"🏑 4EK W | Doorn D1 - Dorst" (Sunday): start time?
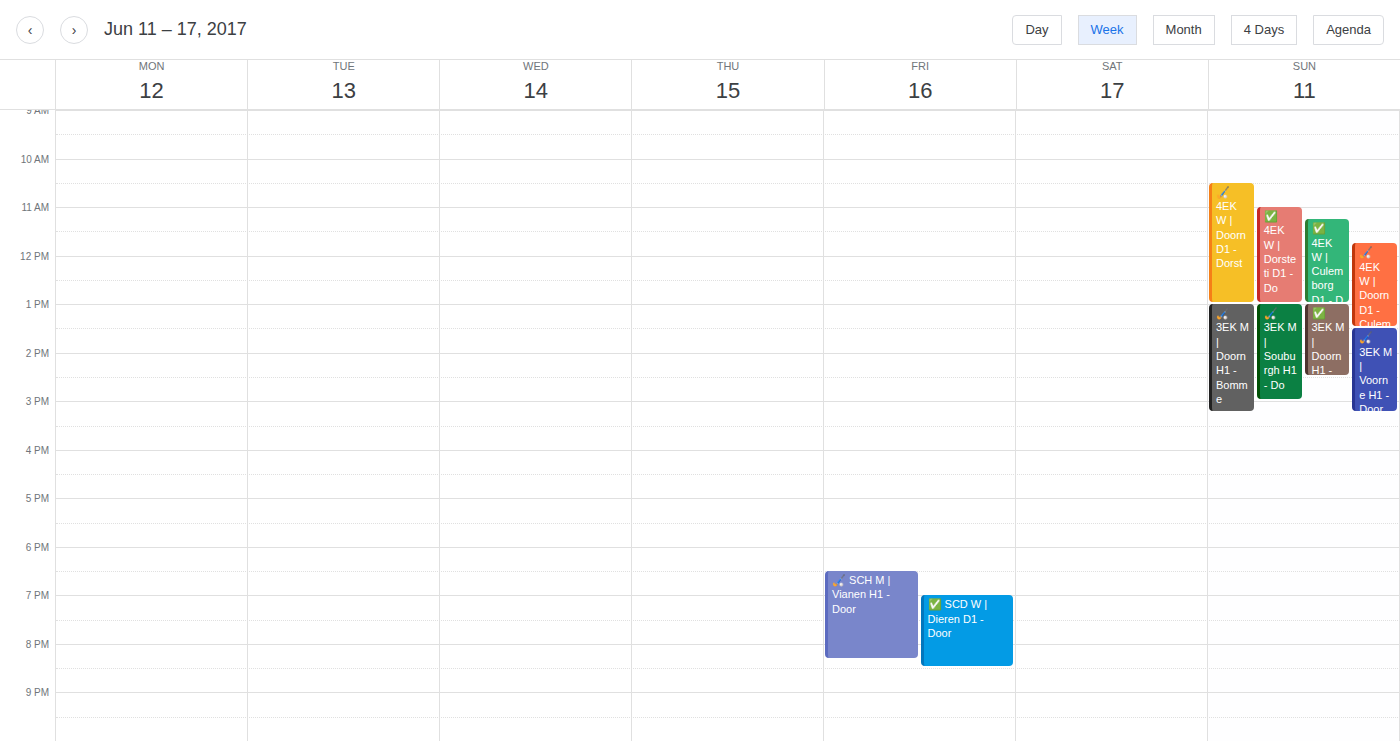
10:30 AM